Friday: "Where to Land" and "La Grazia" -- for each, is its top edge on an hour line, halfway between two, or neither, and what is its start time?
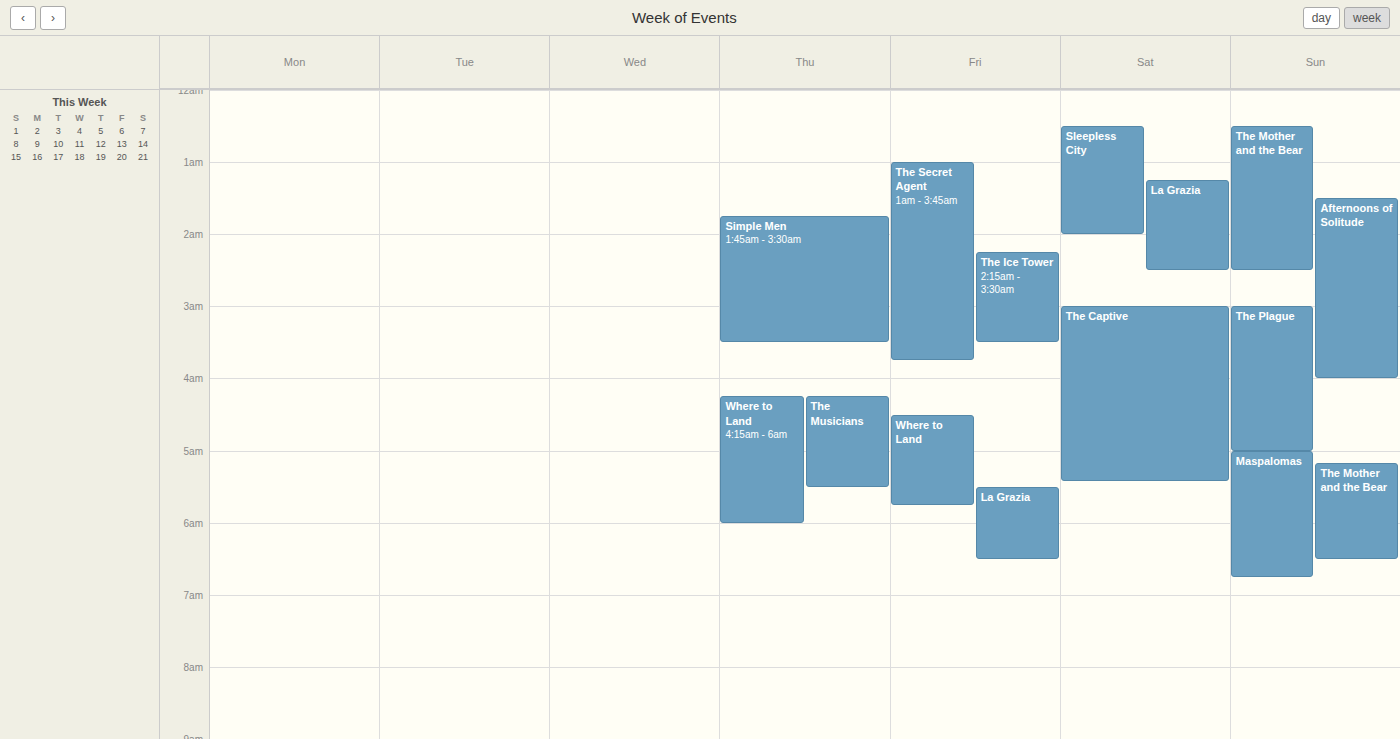
"Where to Land": 4:30 AM, halfway between the 4 AM and 5 AM lines. "La Grazia": 5:30 AM, halfway between the 5 AM and 6 AM lines.